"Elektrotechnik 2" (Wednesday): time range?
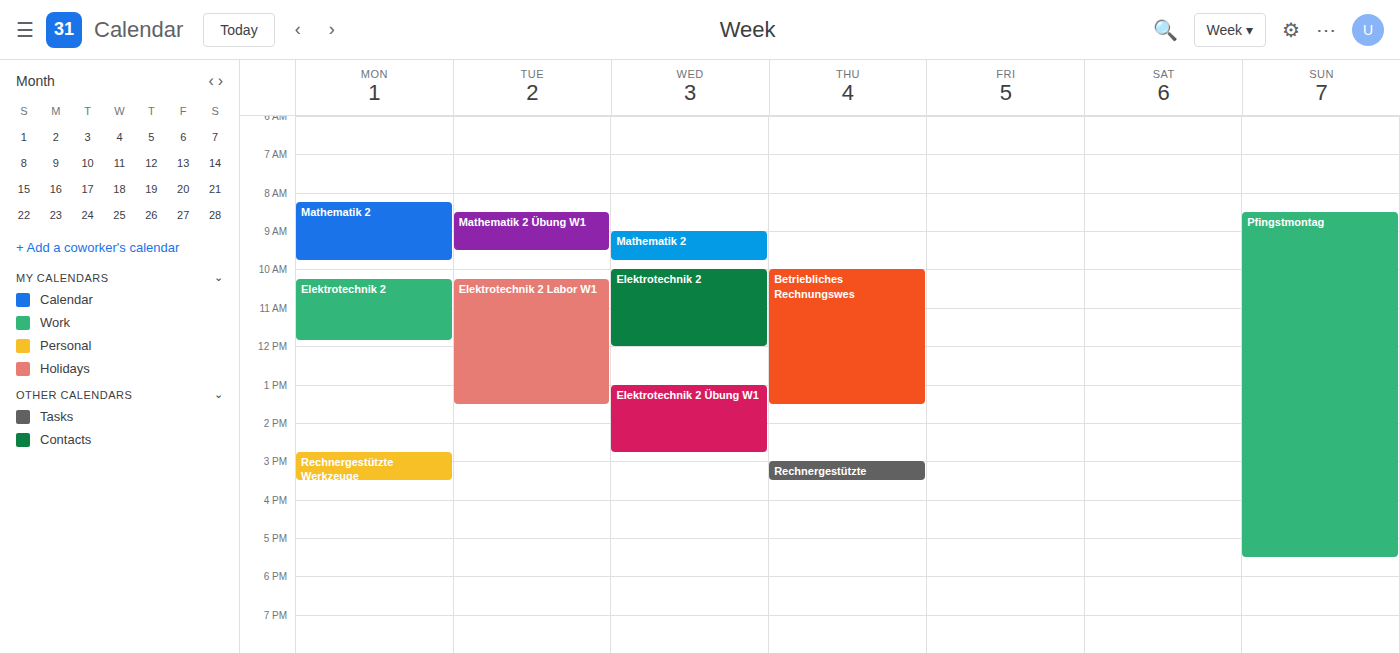
10:00 AM to 12:00 PM